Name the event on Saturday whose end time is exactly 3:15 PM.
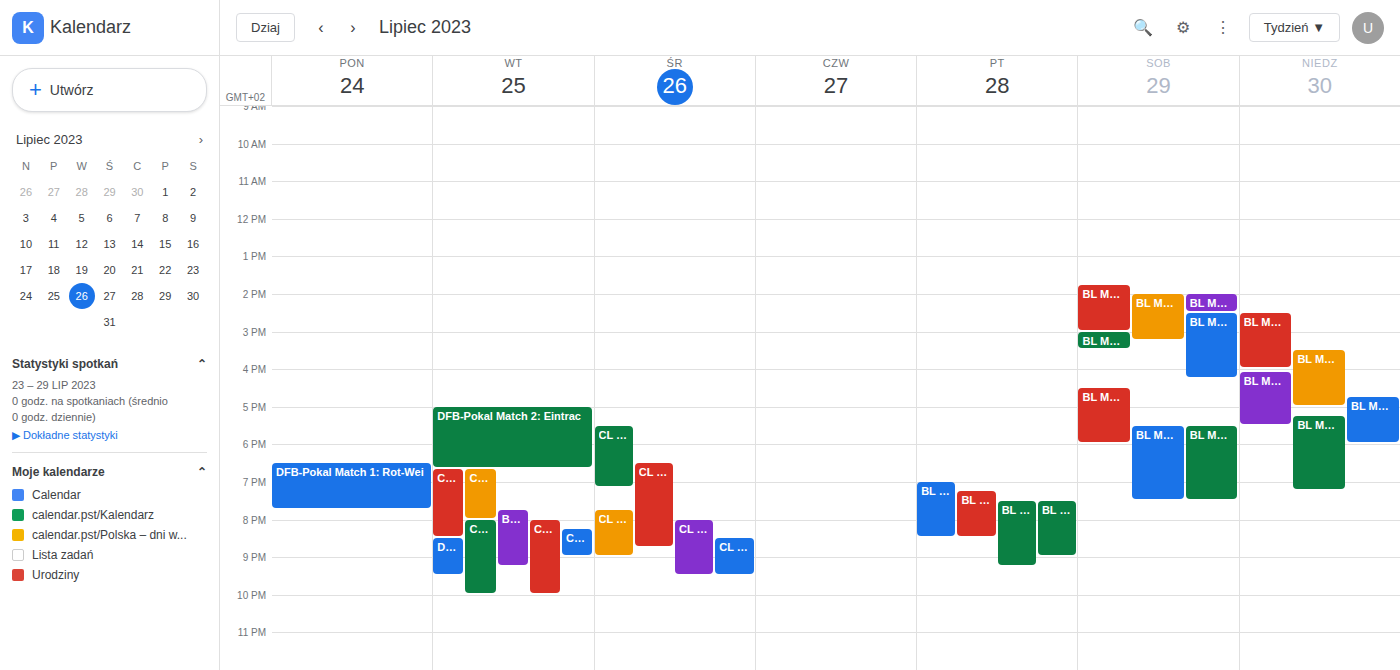
"BL Match 31: Borussia Dort"